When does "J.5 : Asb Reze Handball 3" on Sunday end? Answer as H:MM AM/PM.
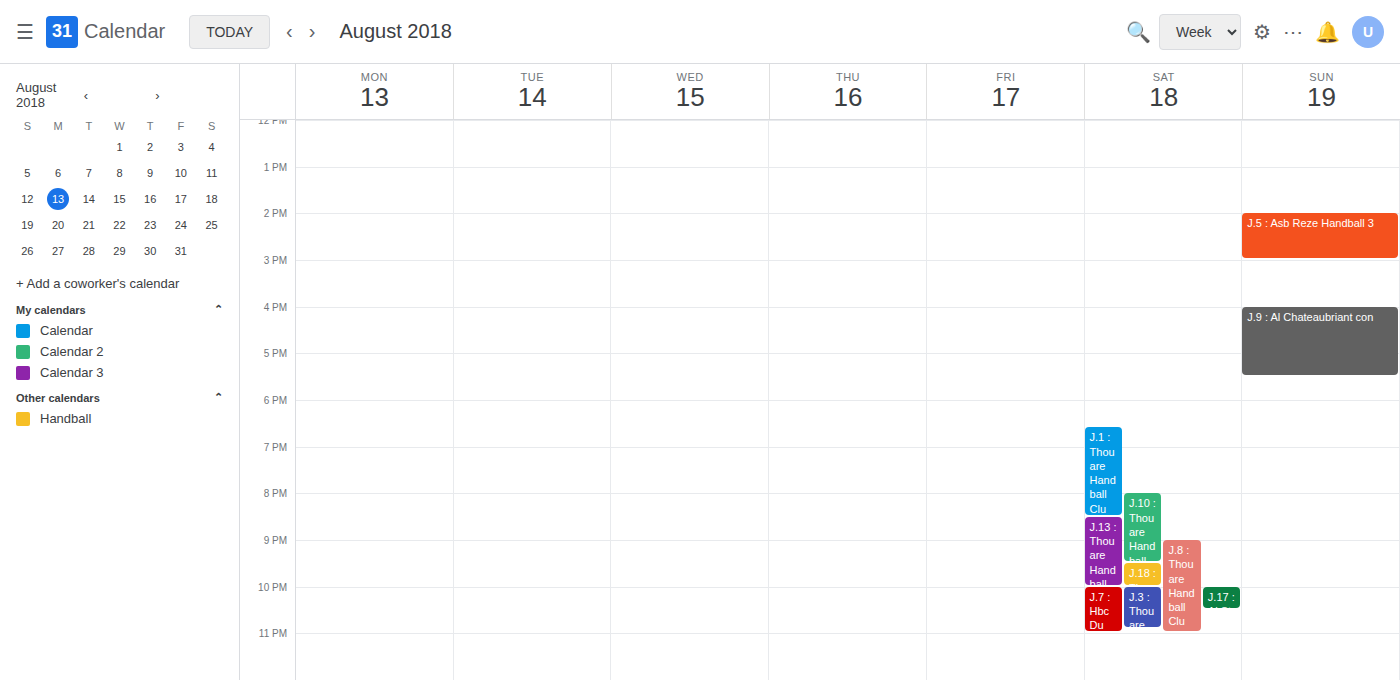
3:00 PM